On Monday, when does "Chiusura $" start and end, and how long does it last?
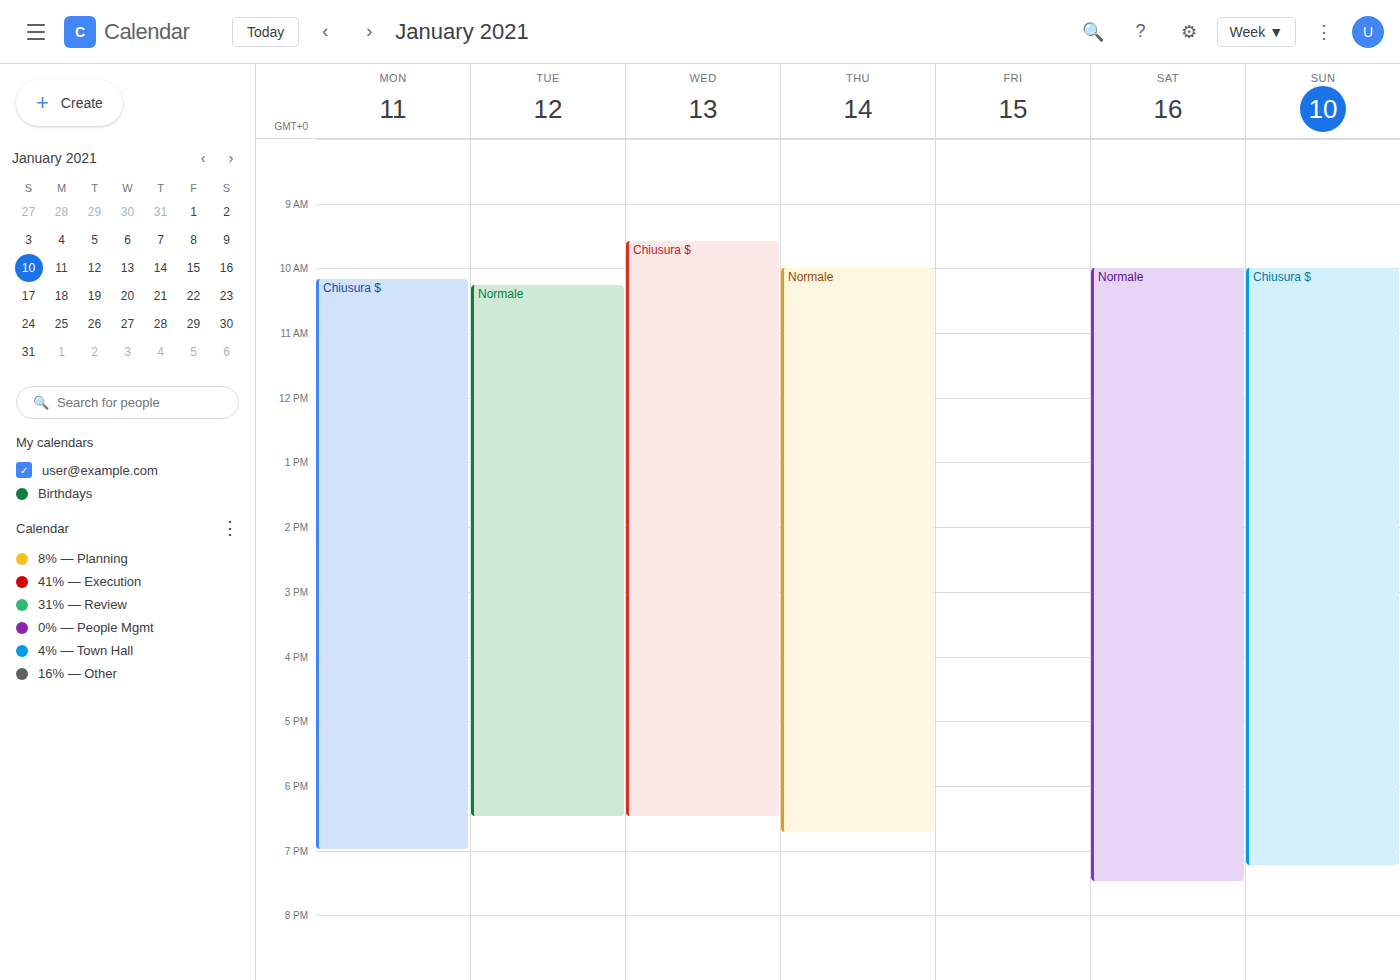
10:10 AM to 7:00 PM, 8 hours 50 minutes